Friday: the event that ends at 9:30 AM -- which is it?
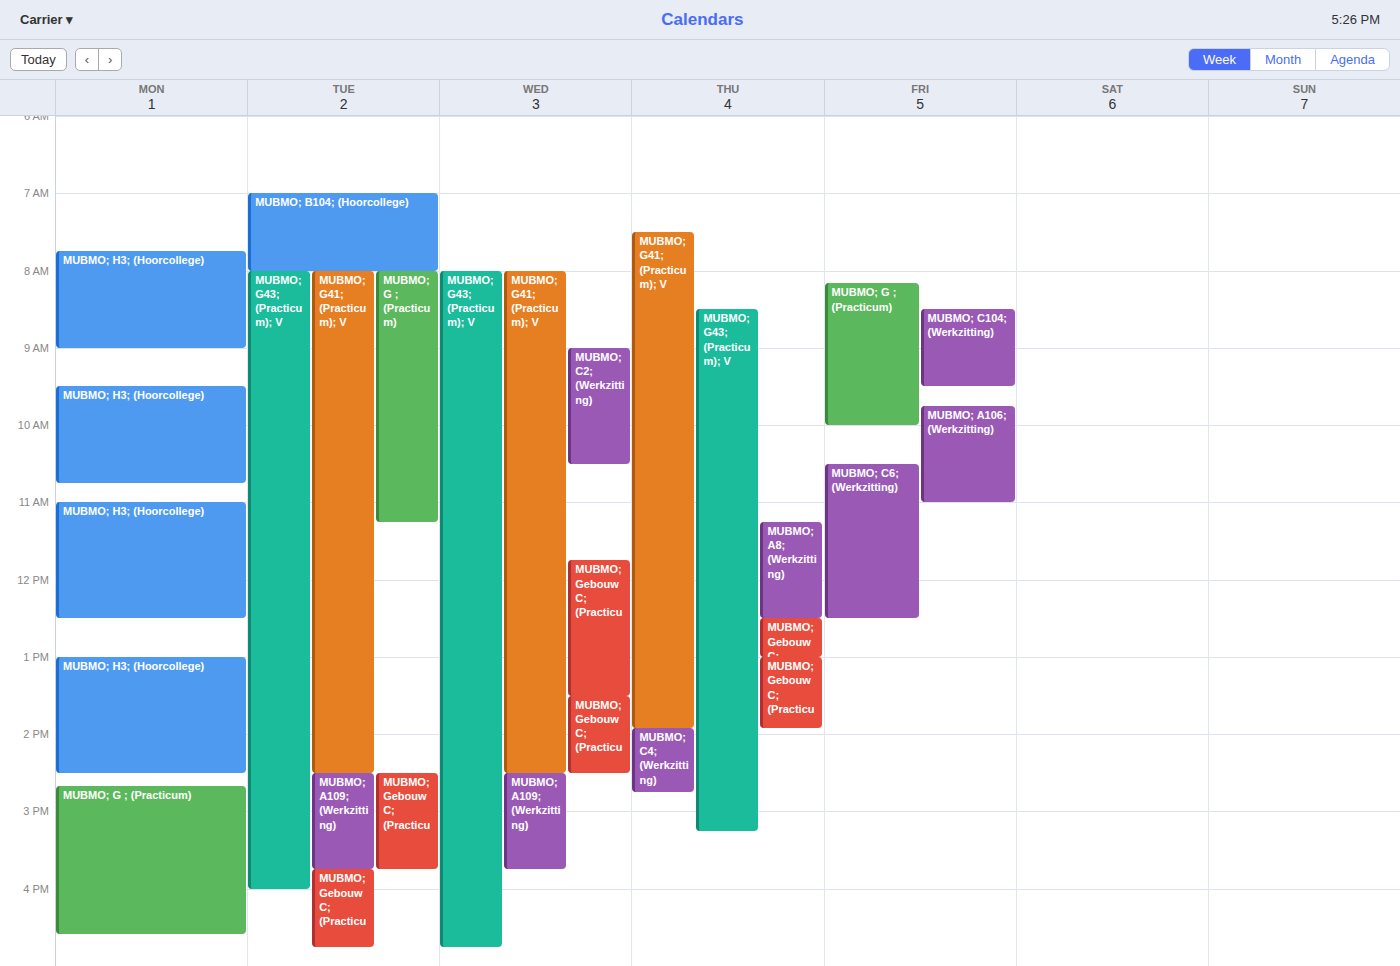
"MUBMO; C104; (Werkzitting)"